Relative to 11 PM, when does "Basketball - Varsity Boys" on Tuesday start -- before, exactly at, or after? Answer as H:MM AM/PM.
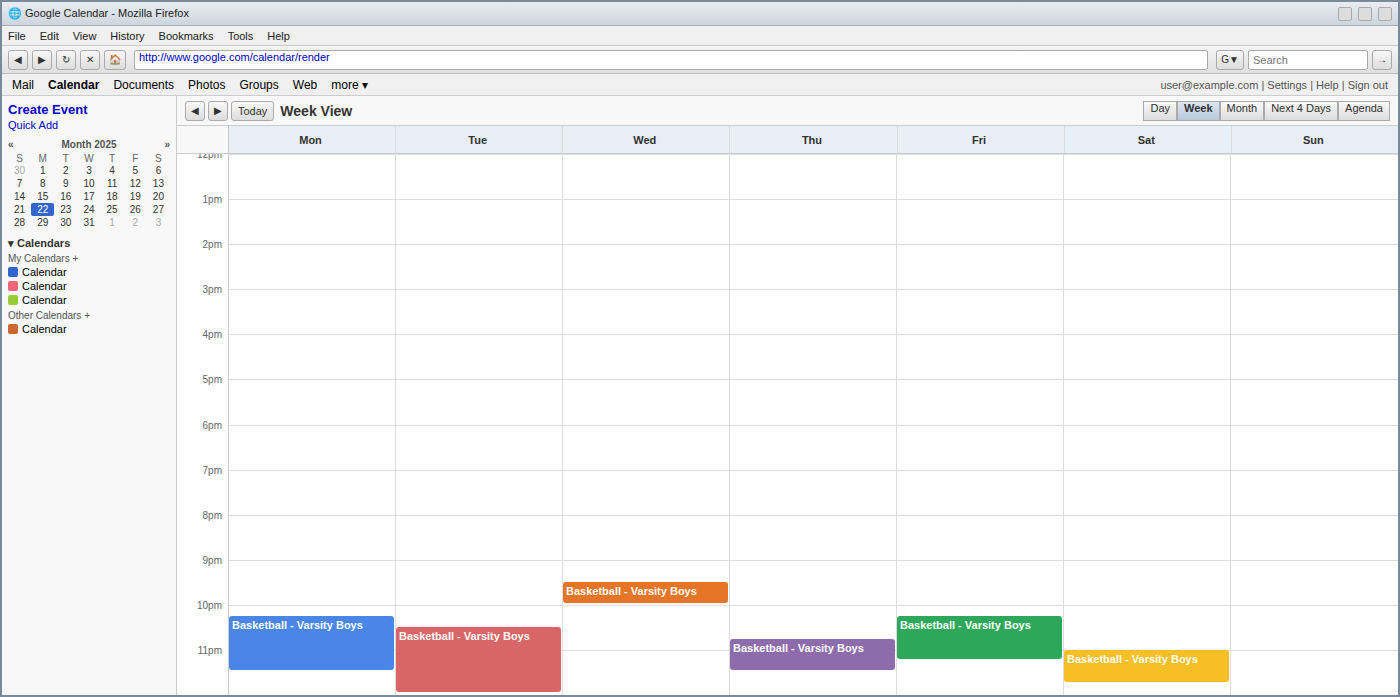
10:30 PM -- before 11 PM, 30 minutes above the 11 PM line.